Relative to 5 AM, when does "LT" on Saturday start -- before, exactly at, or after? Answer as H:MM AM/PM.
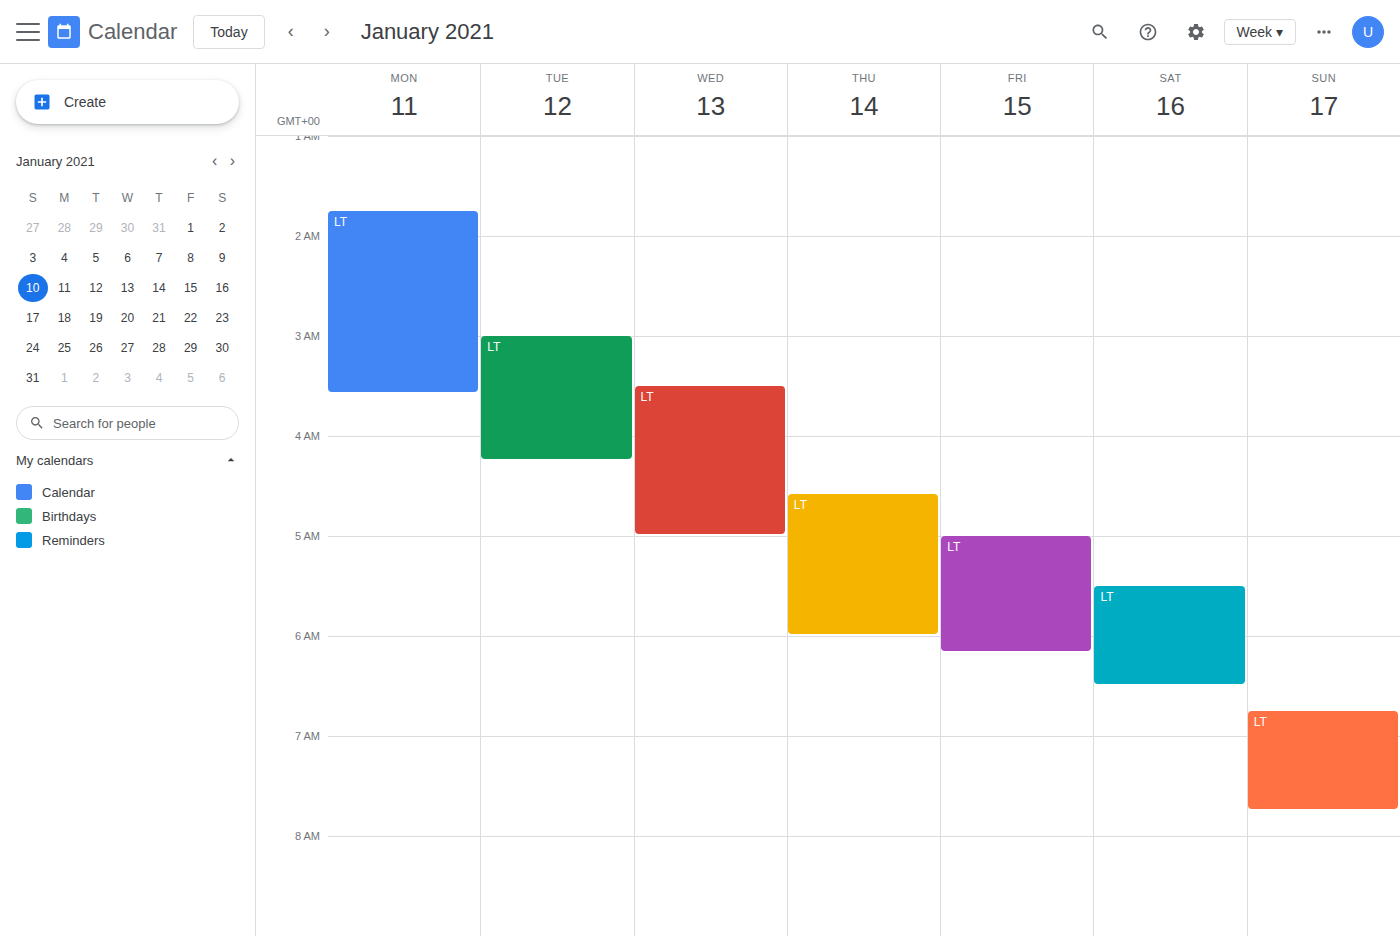
5:30 AM -- after 5 AM, 30 minutes below the 5 AM line.